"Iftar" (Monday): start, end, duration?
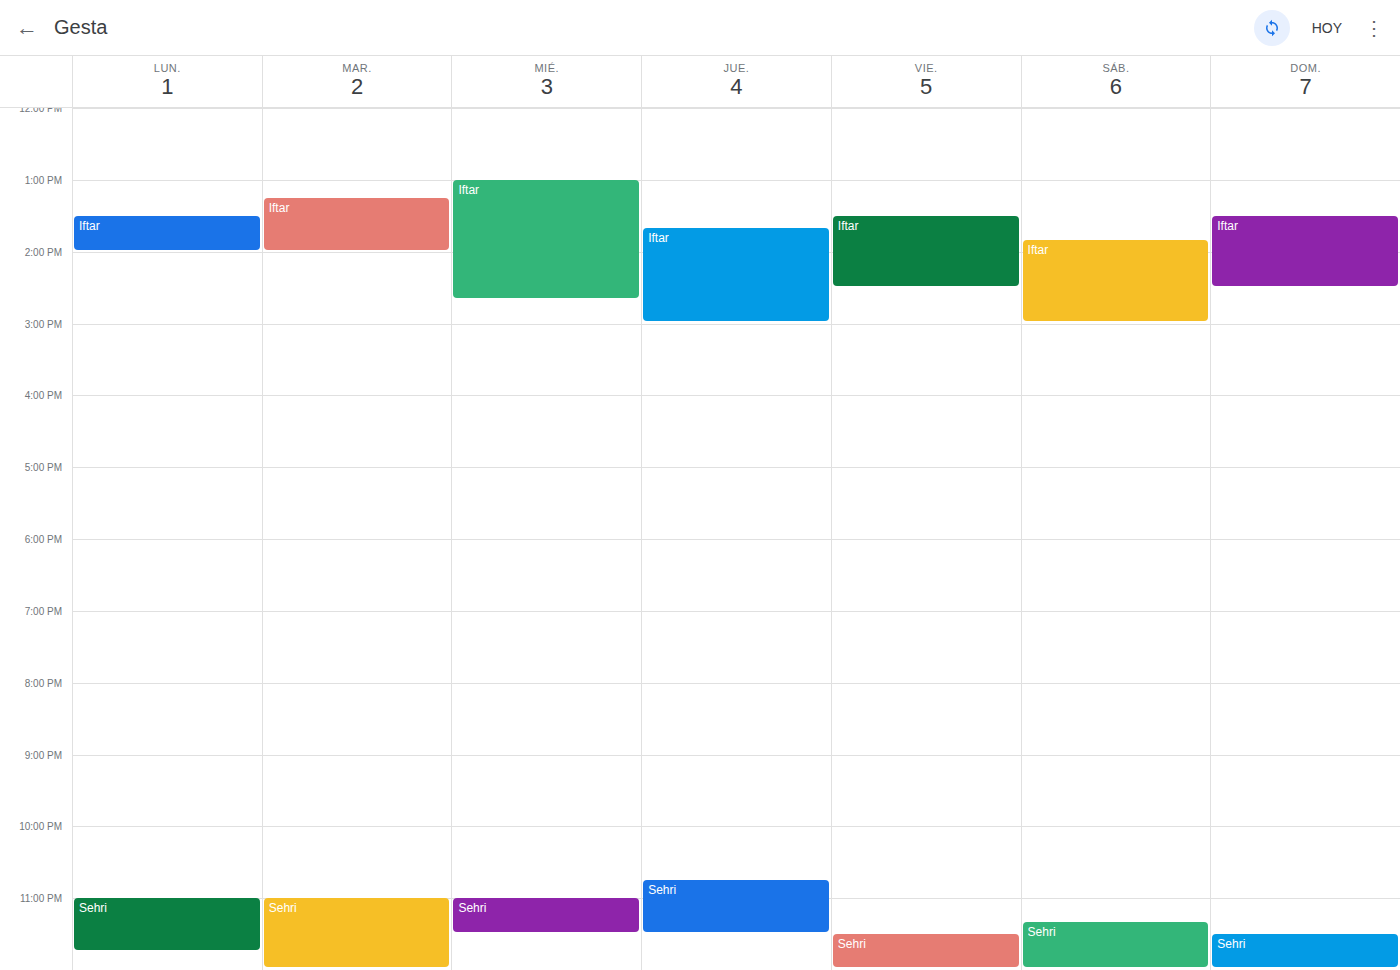
1:30 PM to 2:00 PM, 30 minutes